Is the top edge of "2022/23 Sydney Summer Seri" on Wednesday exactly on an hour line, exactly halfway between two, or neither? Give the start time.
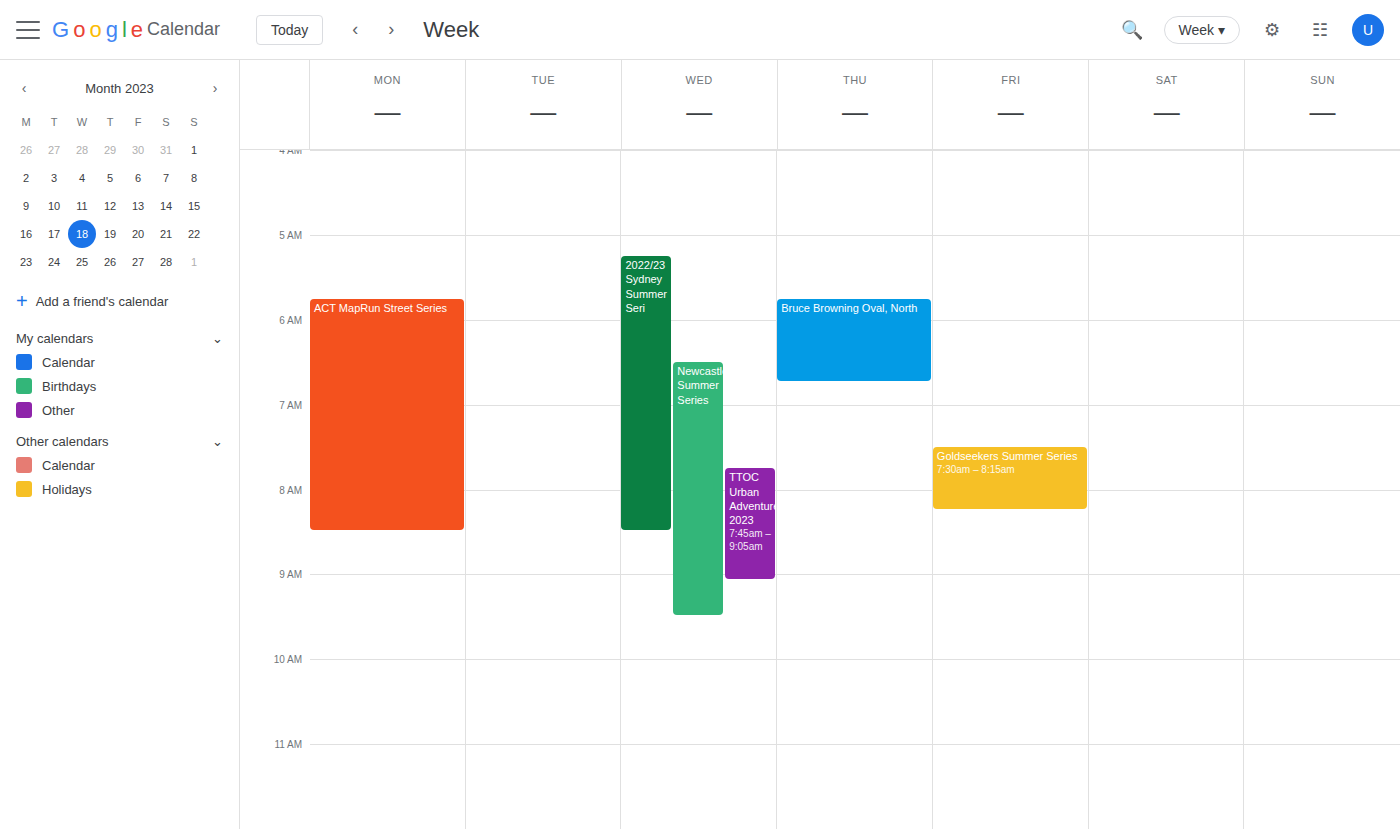
5:15 AM -- neither: a quarter of the way from the 5 AM line to the 6 AM line.